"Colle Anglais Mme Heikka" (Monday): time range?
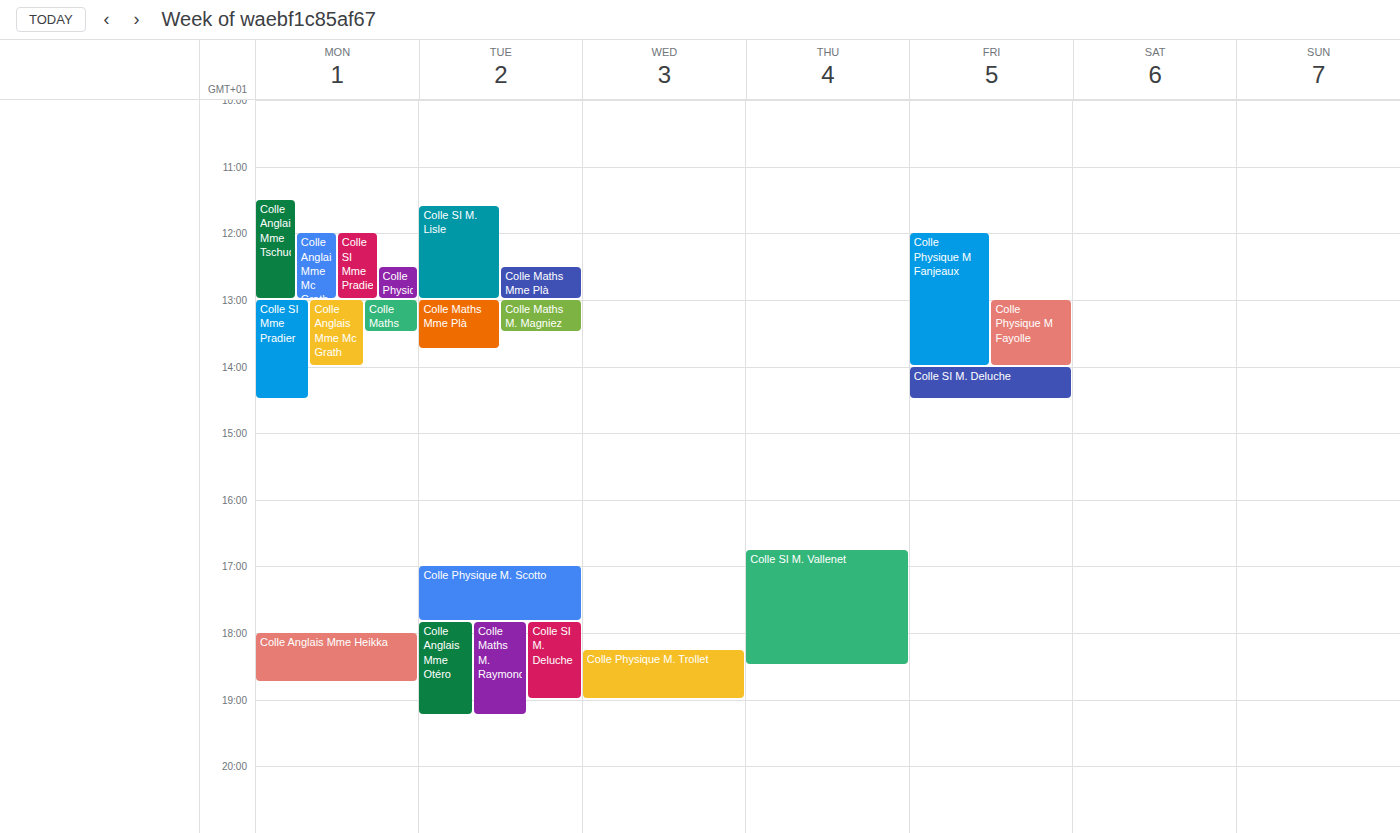
6:00 PM to 6:45 PM